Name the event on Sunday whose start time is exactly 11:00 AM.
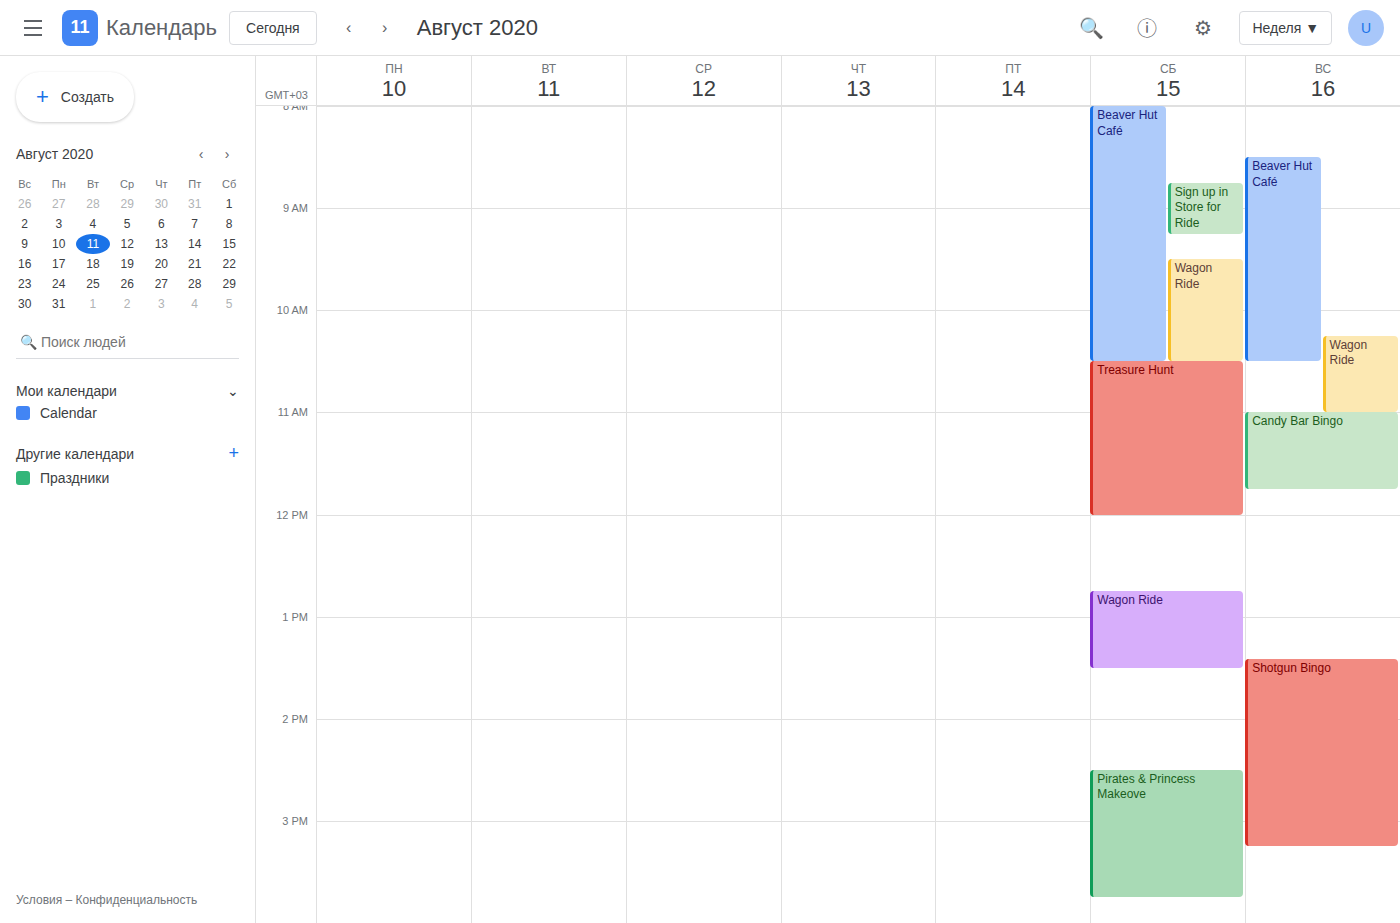
"Candy Bar Bingo"